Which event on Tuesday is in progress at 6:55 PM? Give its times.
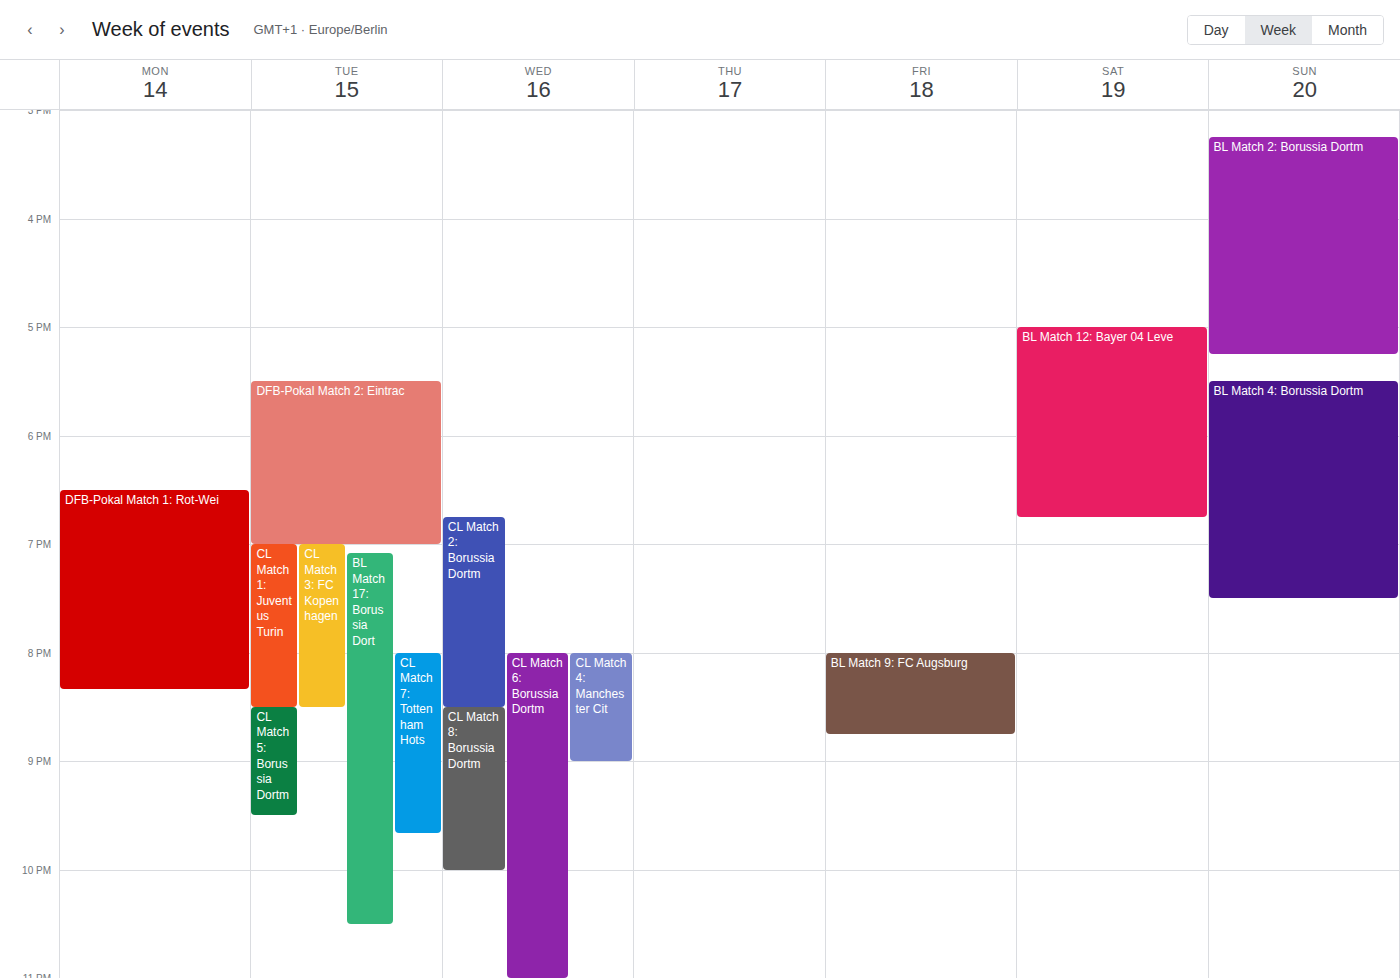
"DFB-Pokal Match 2: Eintrac", 5:30 PM to 7:00 PM